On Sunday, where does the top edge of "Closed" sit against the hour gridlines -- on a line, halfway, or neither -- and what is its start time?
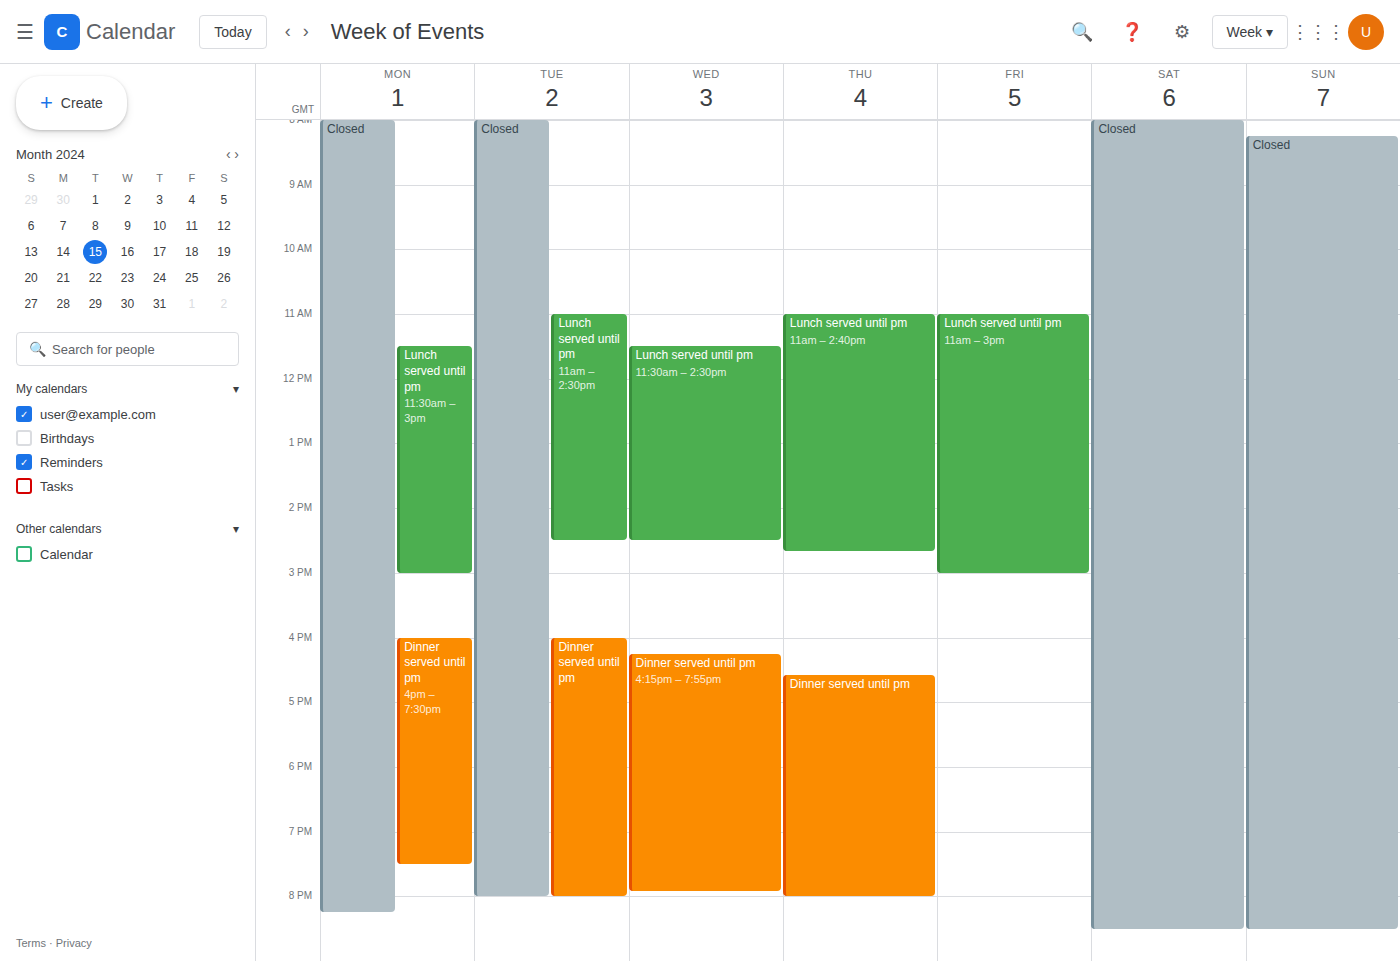
8:15 AM -- neither: a quarter of the way from the 8 AM line to the 9 AM line.